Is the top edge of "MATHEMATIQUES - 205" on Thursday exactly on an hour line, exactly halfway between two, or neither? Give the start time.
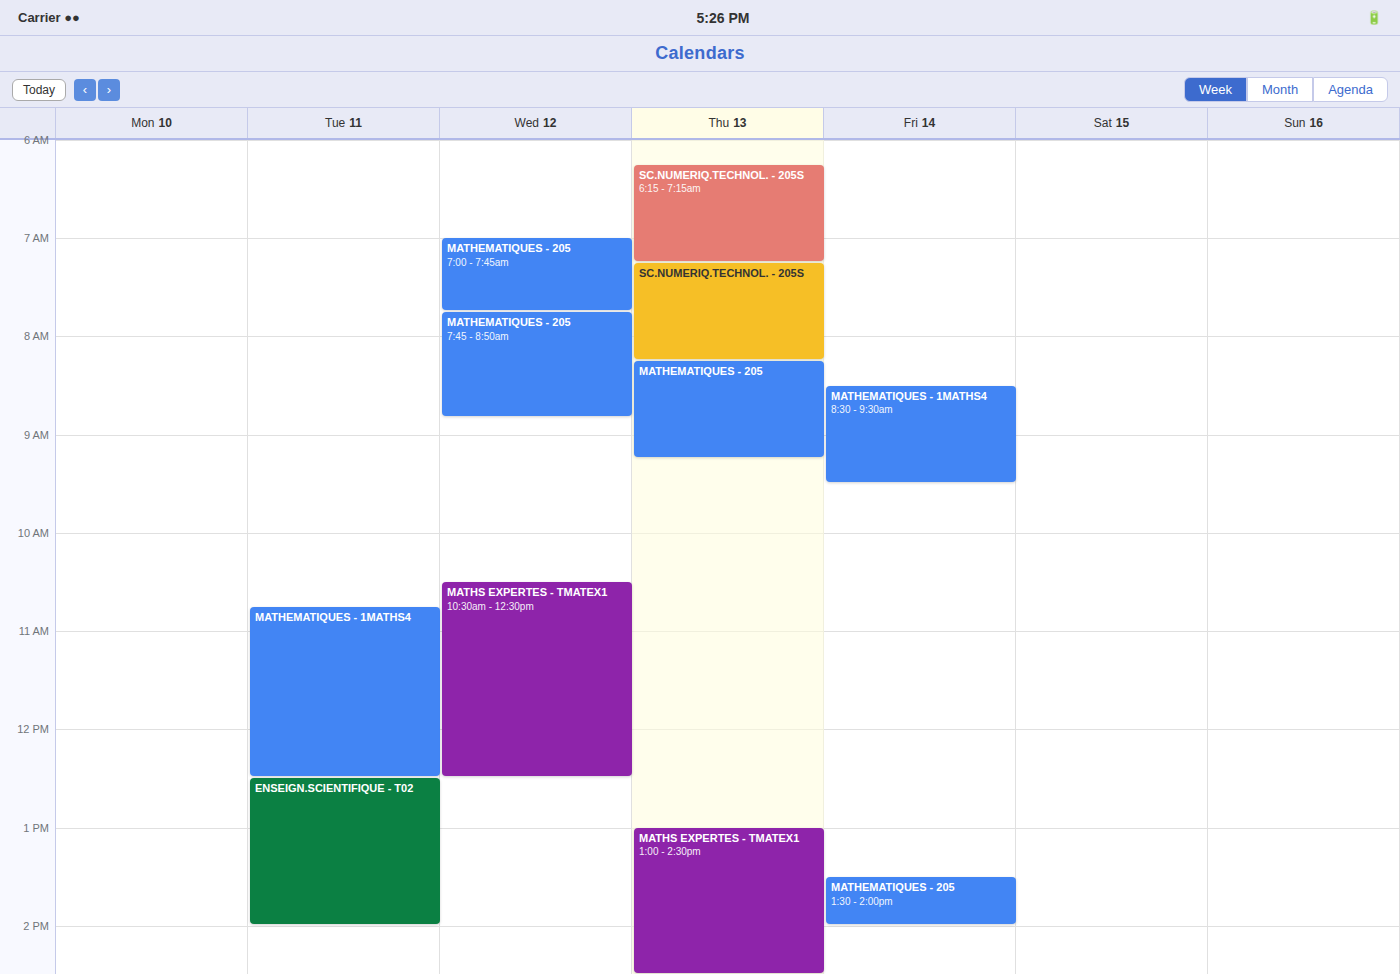
8:15 AM -- neither: a quarter of the way from the 8 AM line to the 9 AM line.